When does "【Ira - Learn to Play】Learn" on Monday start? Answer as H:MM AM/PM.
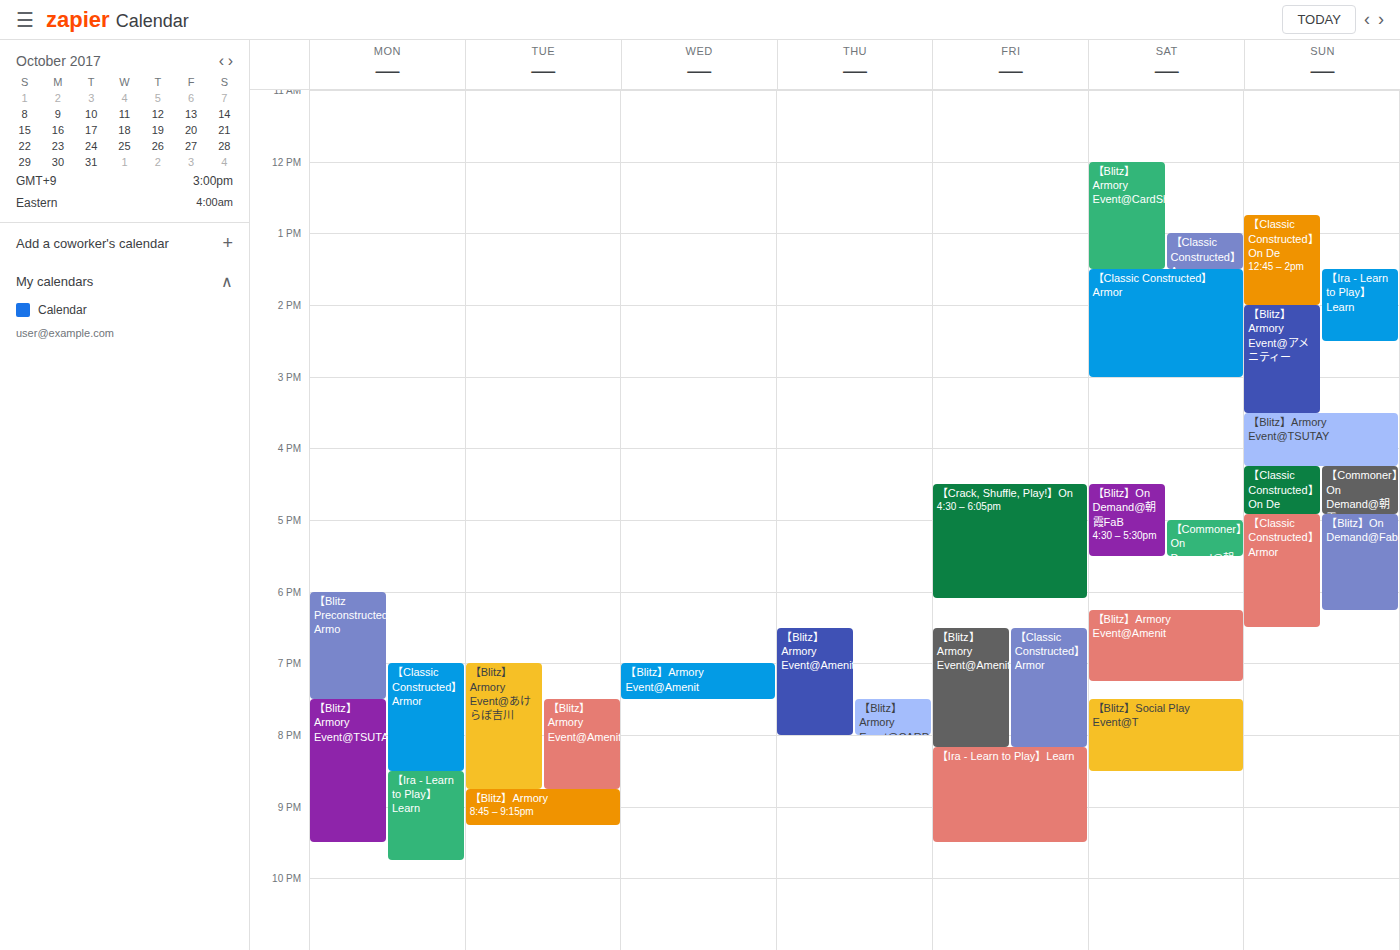
8:30 PM